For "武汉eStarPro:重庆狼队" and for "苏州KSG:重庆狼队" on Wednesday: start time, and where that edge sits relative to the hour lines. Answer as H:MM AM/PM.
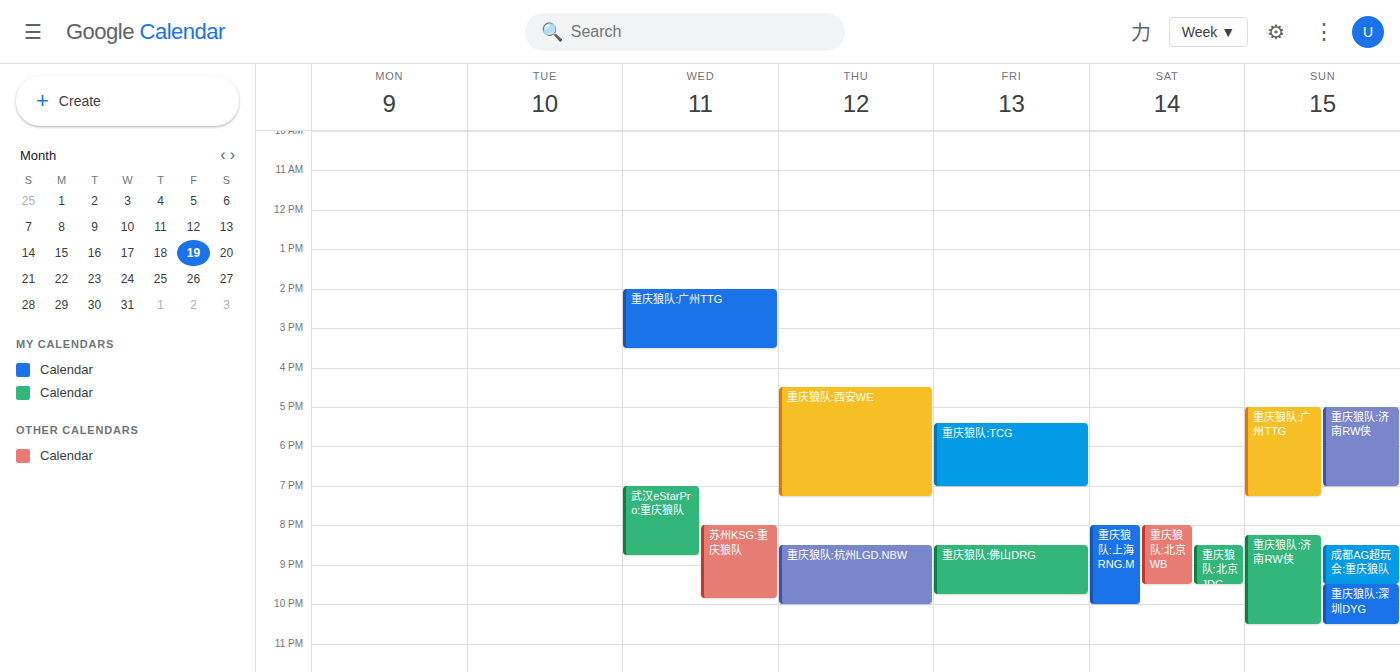
"武汉eStarPro:重庆狼队": 7:00 PM, exactly on the 7 PM line. "苏州KSG:重庆狼队": 8:00 PM, exactly on the 8 PM line.